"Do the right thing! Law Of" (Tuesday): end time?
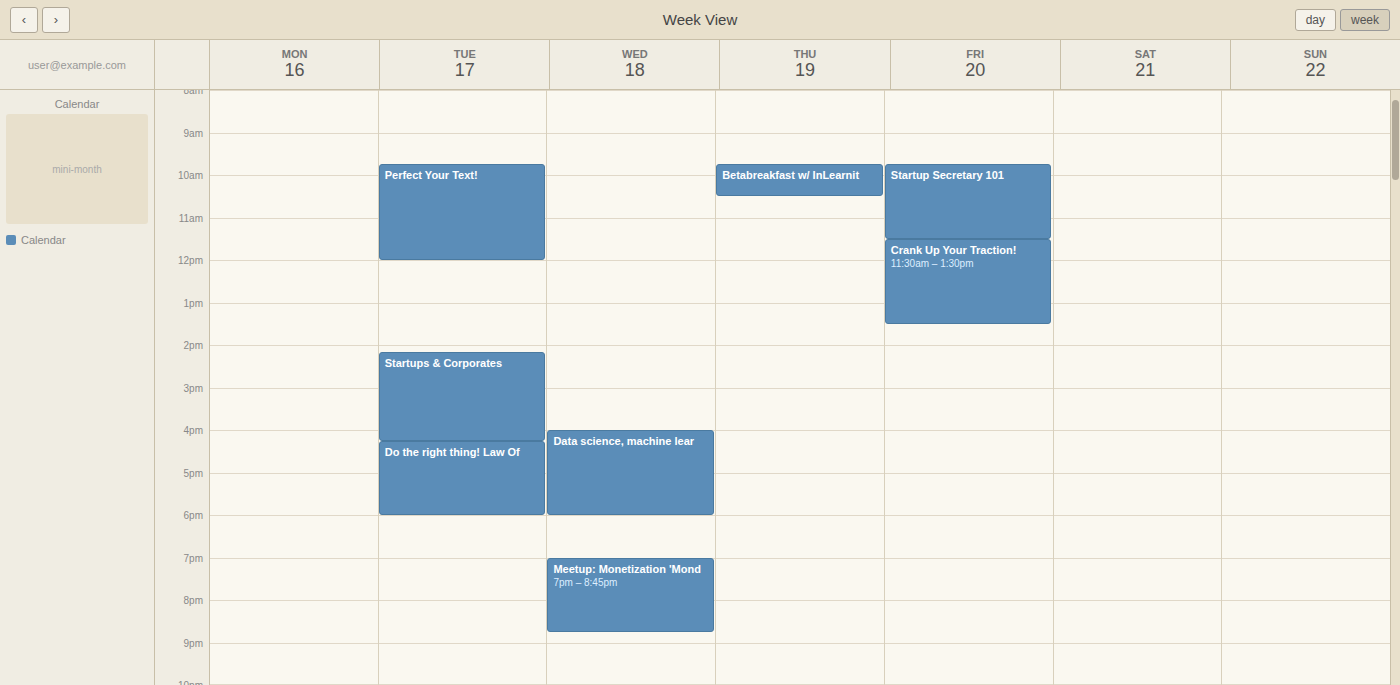
6:00 PM